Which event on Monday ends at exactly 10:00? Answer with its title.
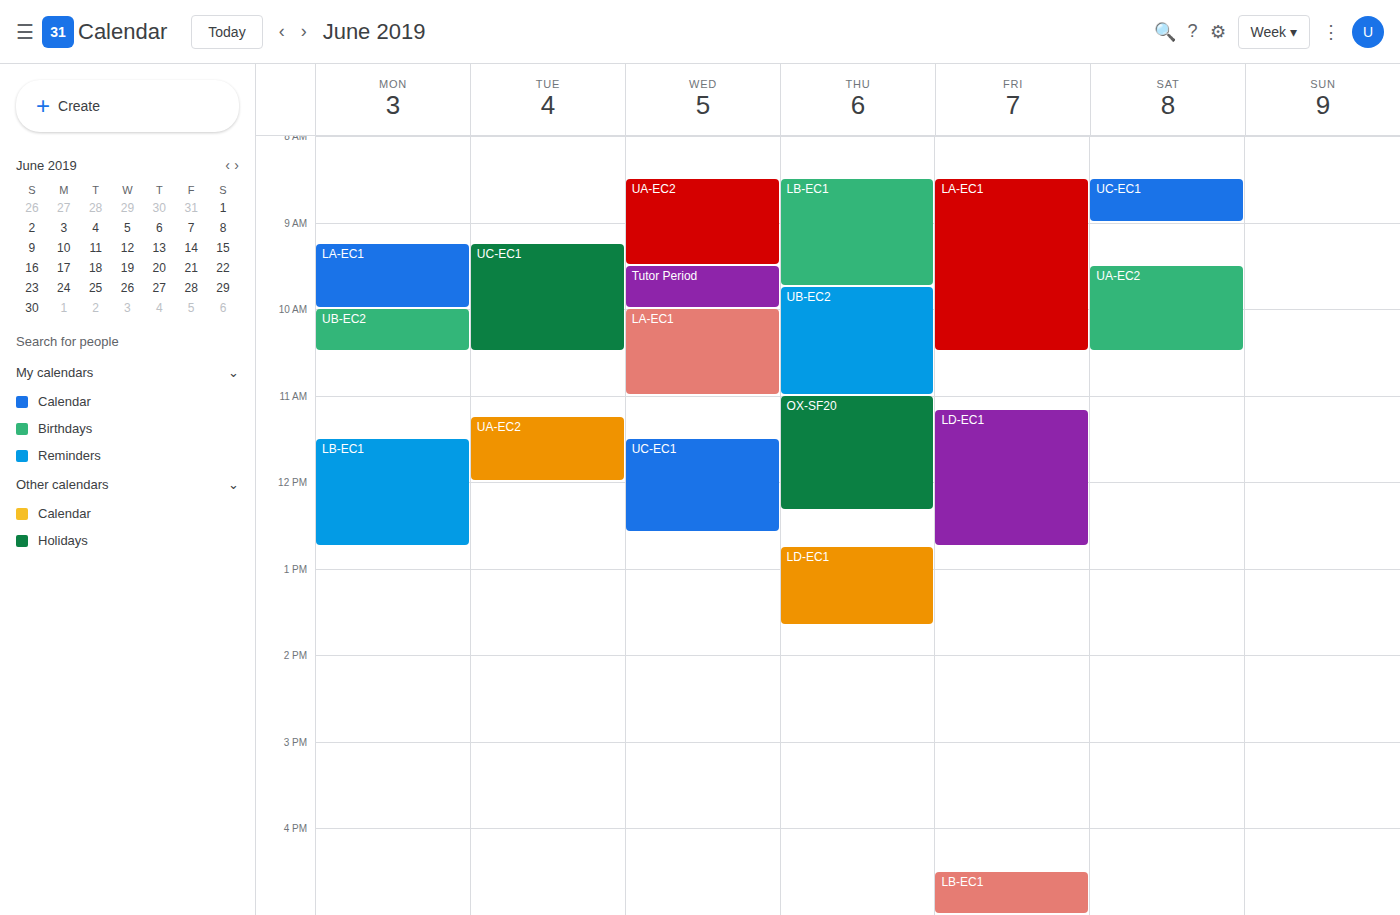
"LA-EC1"